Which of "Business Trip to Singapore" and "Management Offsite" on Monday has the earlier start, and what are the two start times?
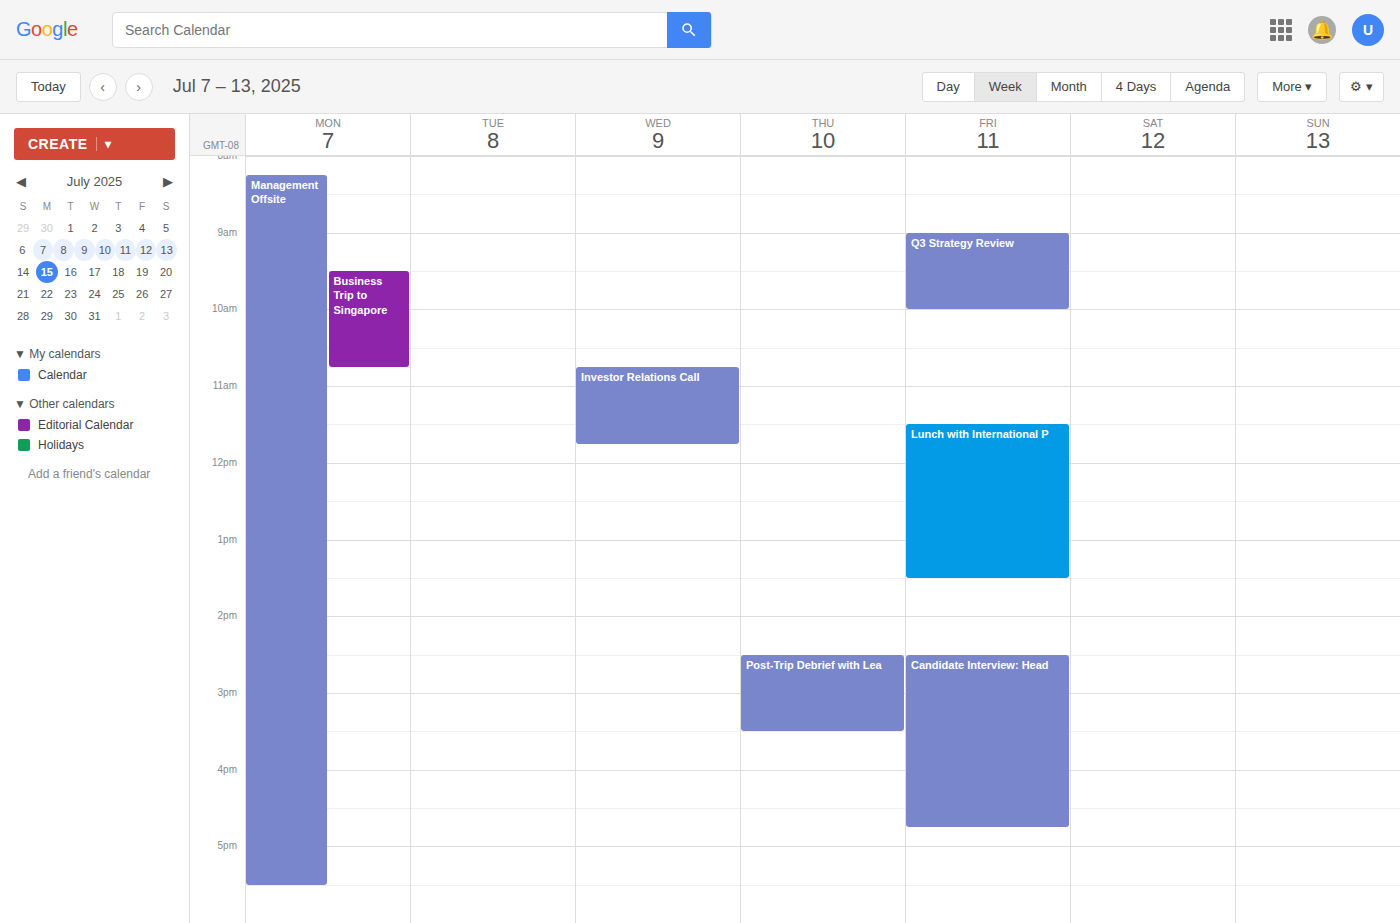
"Management Offsite" 8:15 AM; "Business Trip to Singapore" 9:30 AM.